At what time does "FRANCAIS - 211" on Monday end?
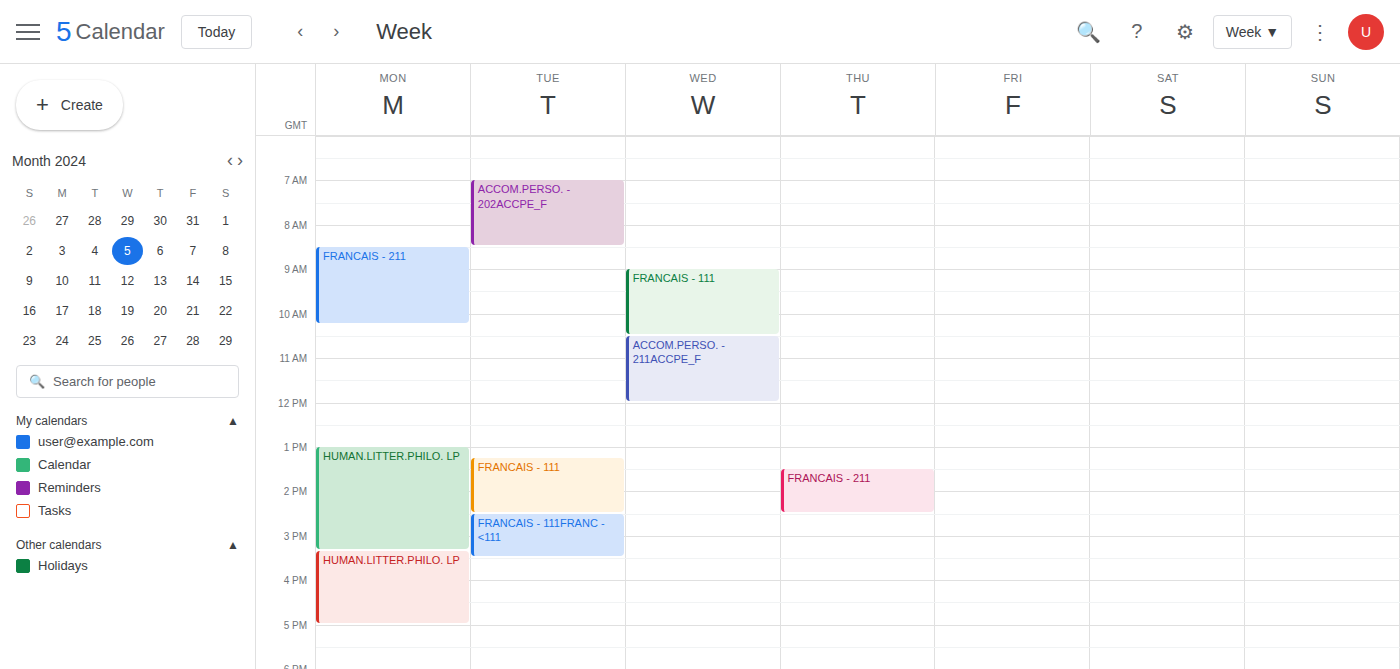
10:15